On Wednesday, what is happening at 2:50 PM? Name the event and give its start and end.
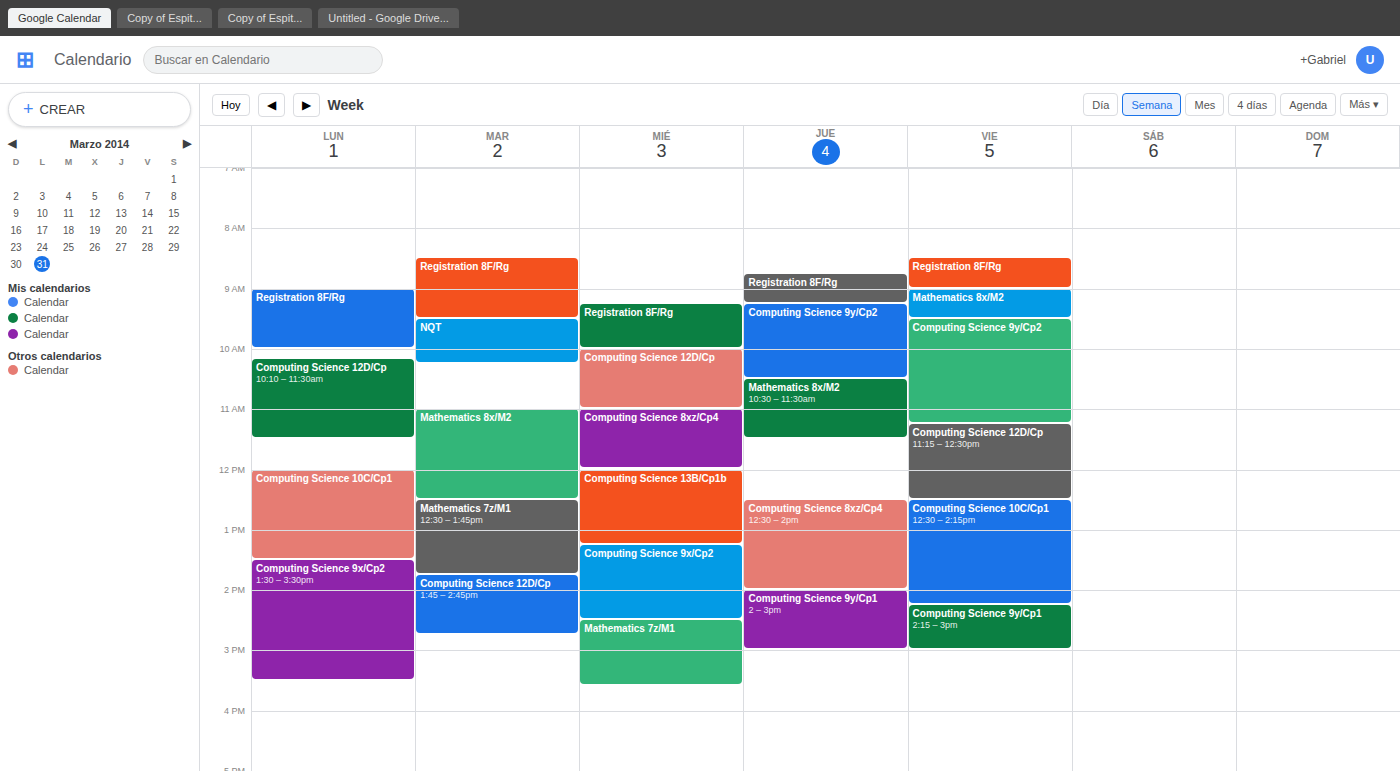
"Mathematics 7z/M1", 2:30 PM to 3:35 PM